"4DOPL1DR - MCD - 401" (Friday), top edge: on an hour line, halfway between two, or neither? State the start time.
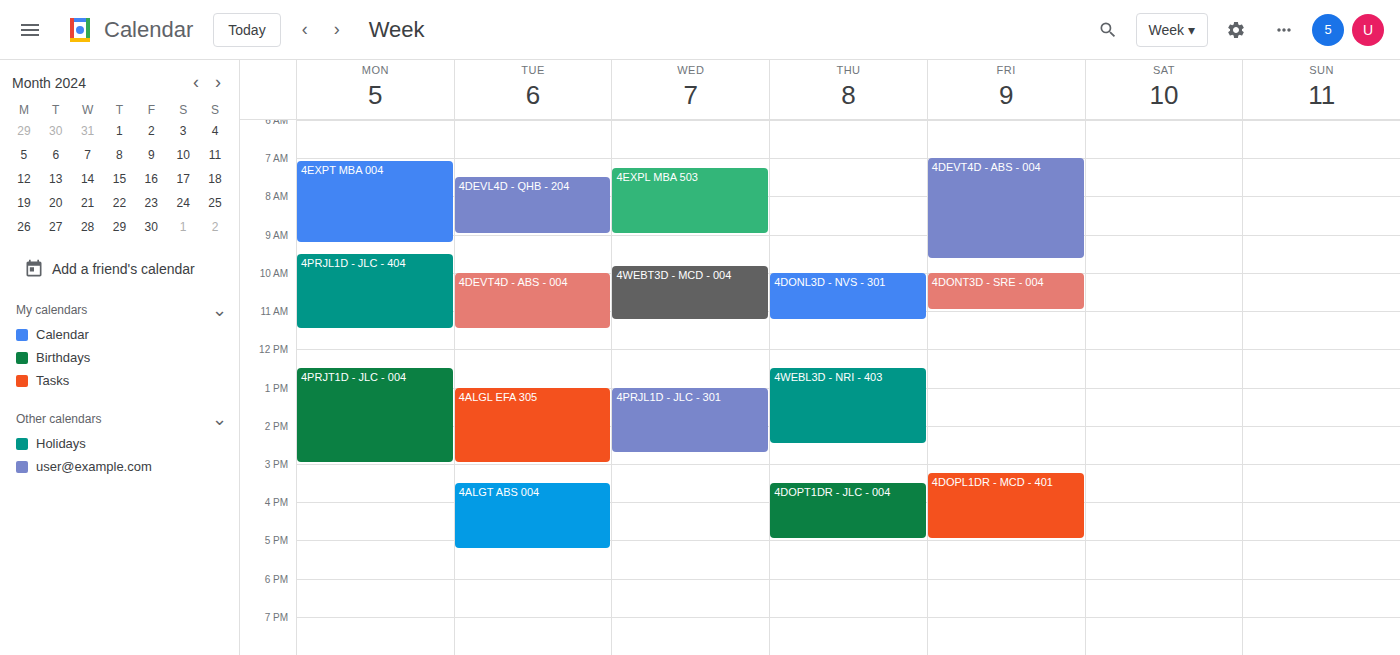
15:15 -- neither: a quarter of the way from the 15:00 line to the 16:00 line.